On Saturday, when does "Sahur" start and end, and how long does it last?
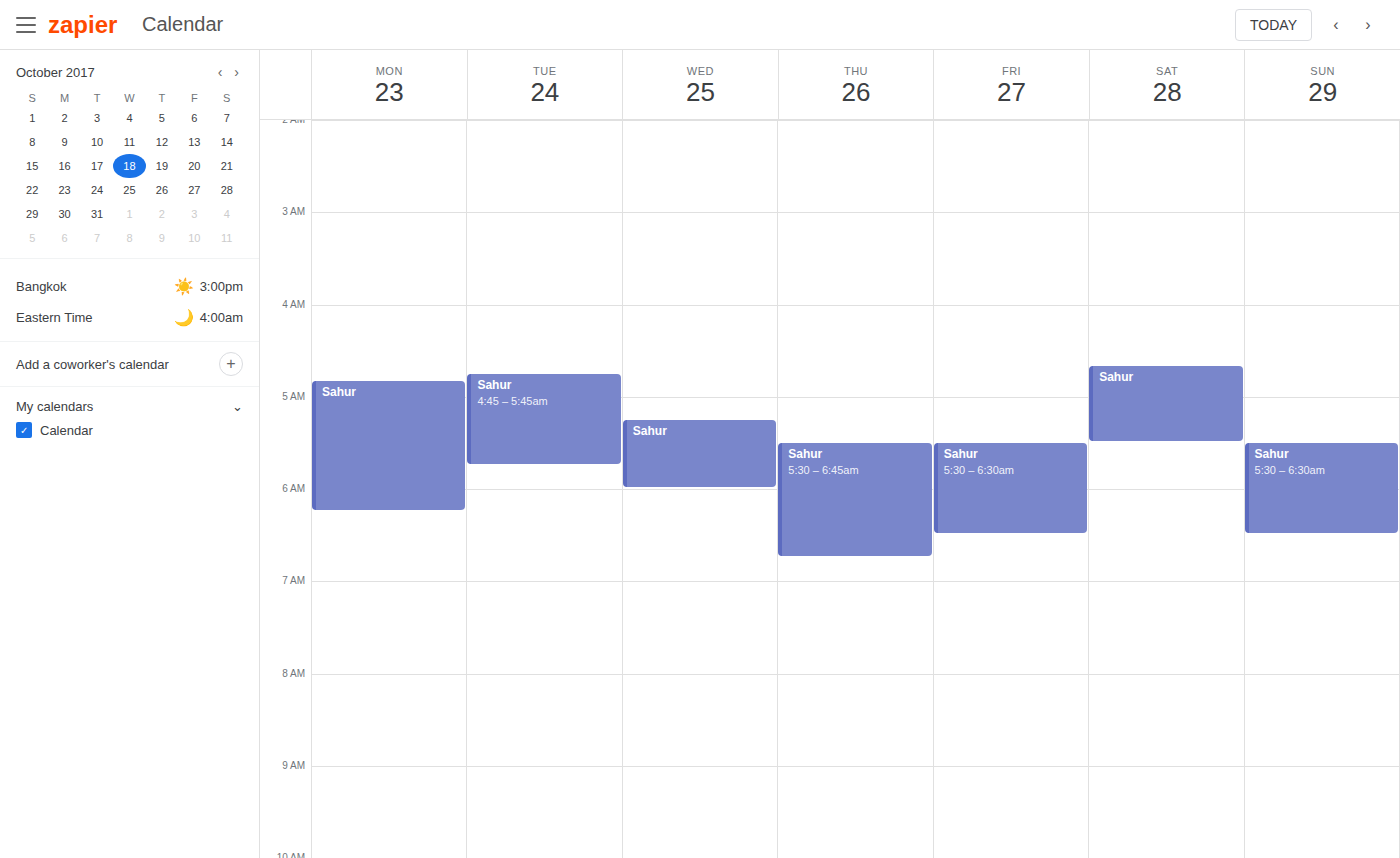
4:40 AM to 5:30 AM, 50 minutes